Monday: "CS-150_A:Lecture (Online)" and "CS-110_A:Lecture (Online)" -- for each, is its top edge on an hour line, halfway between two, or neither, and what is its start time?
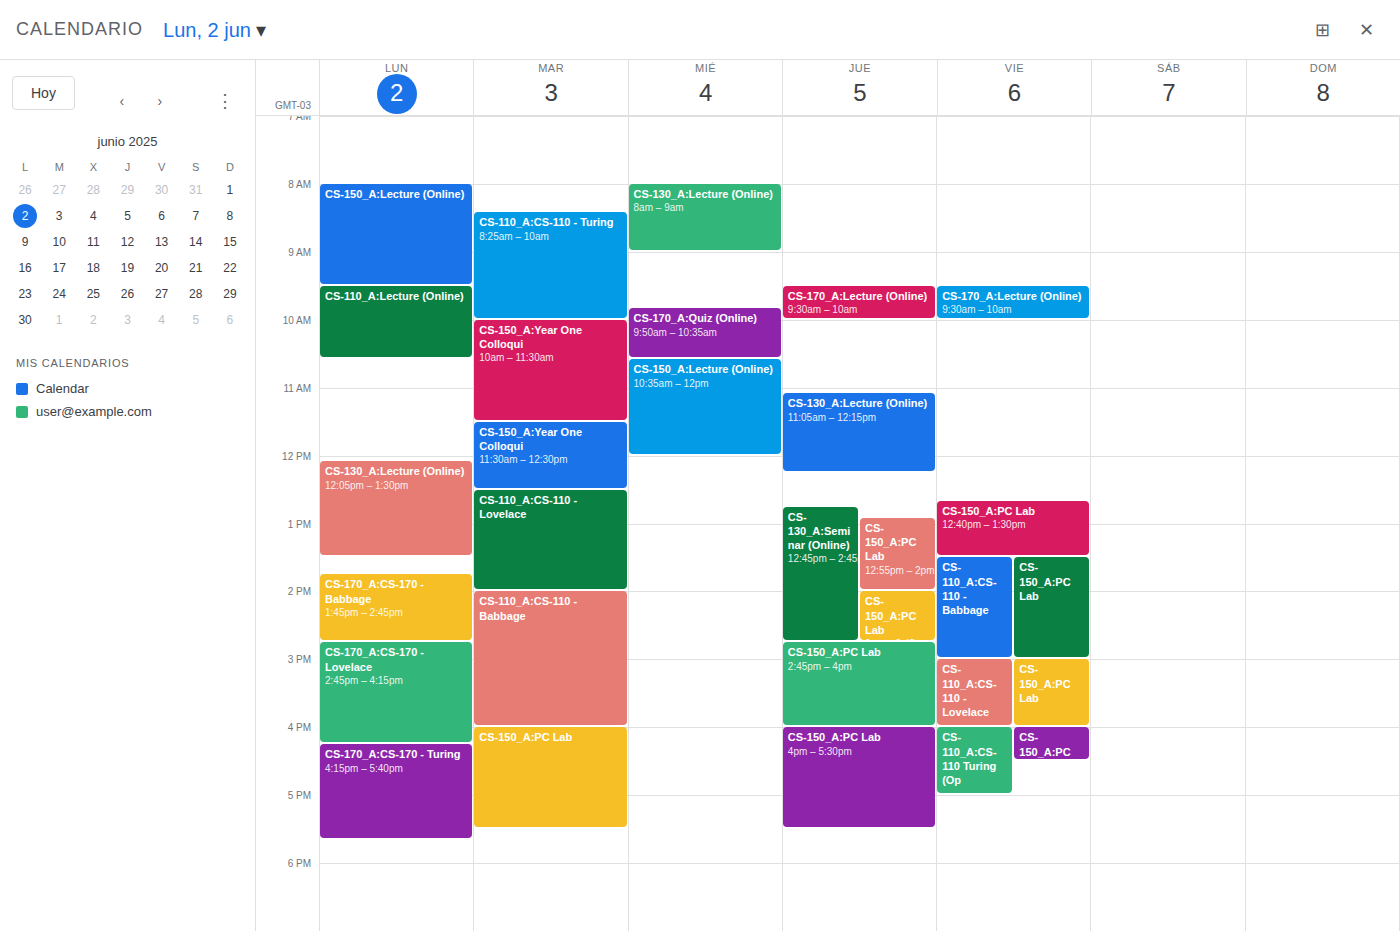
"CS-150_A:Lecture (Online)": 8:00 AM, exactly on the 8 AM line. "CS-110_A:Lecture (Online)": 9:30 AM, halfway between the 9 AM and 10 AM lines.